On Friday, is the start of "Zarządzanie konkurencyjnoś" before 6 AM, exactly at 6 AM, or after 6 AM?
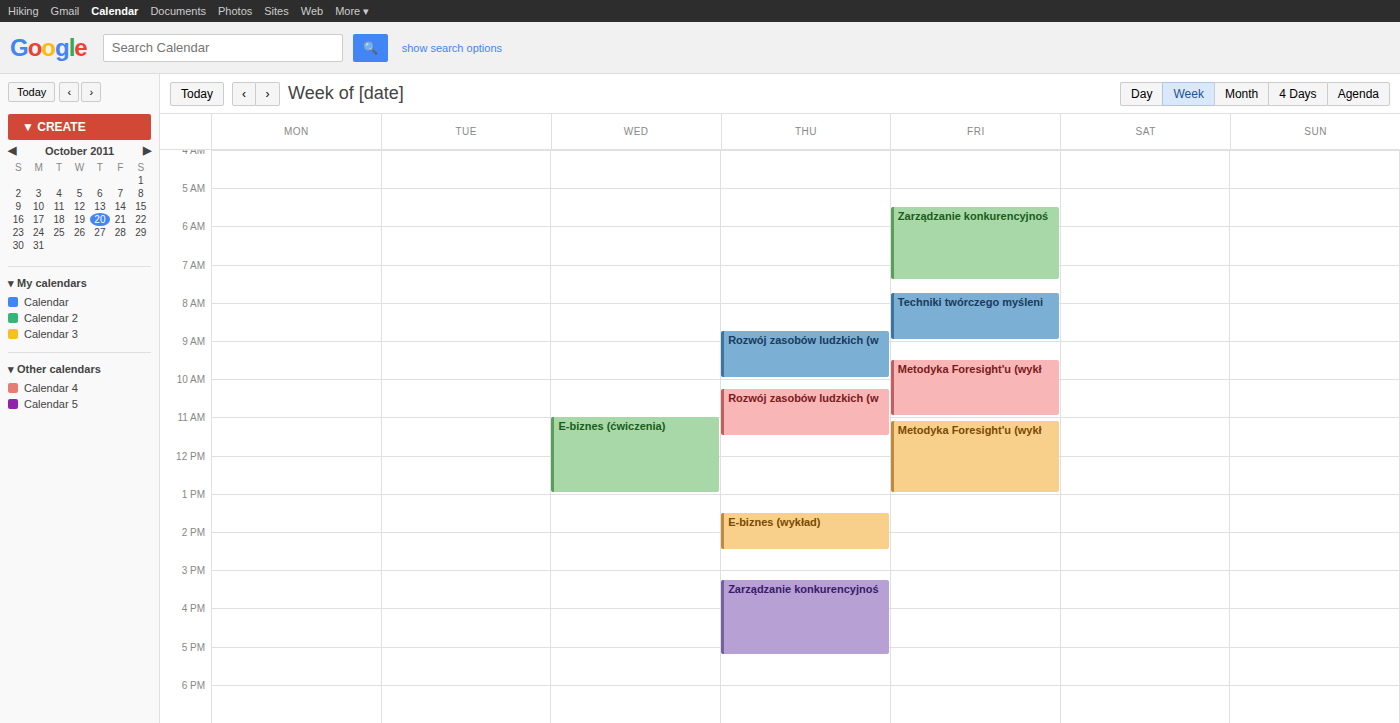
5:30 AM -- before 6 AM, 30 minutes above the 6 AM line.